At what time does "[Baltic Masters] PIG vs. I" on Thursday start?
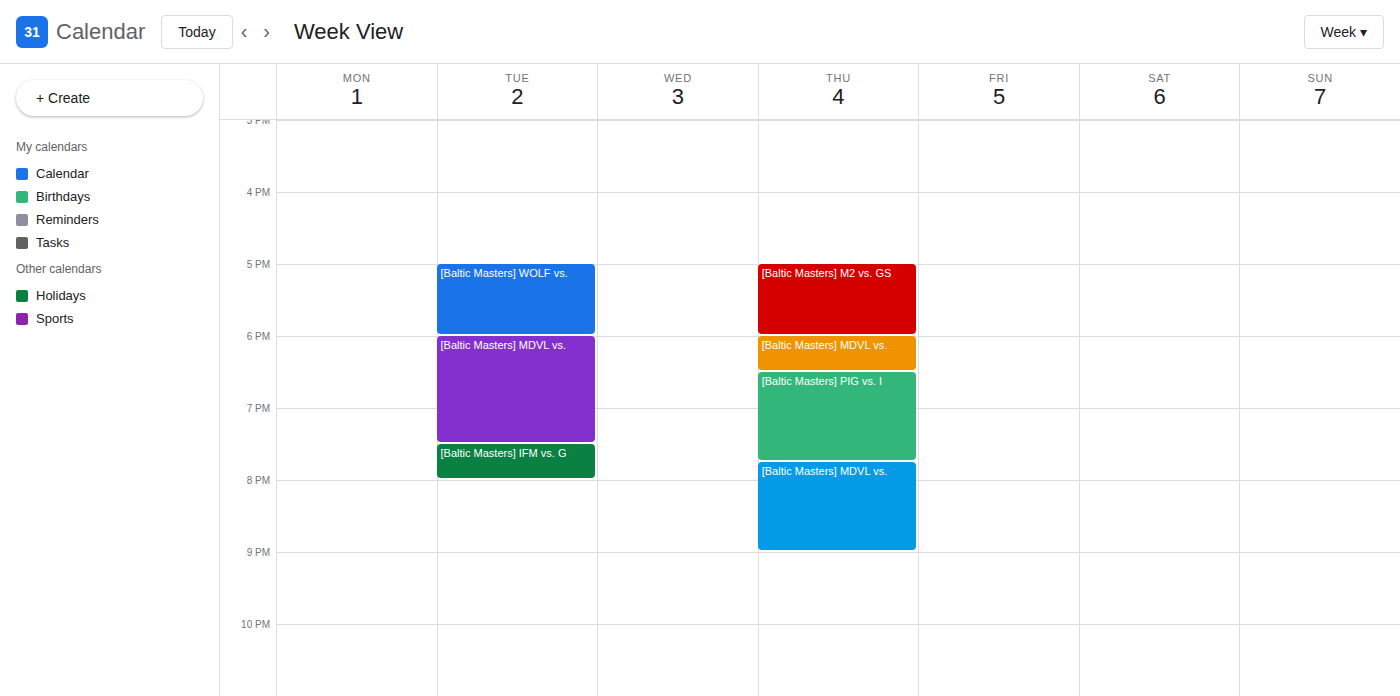
6:30 PM